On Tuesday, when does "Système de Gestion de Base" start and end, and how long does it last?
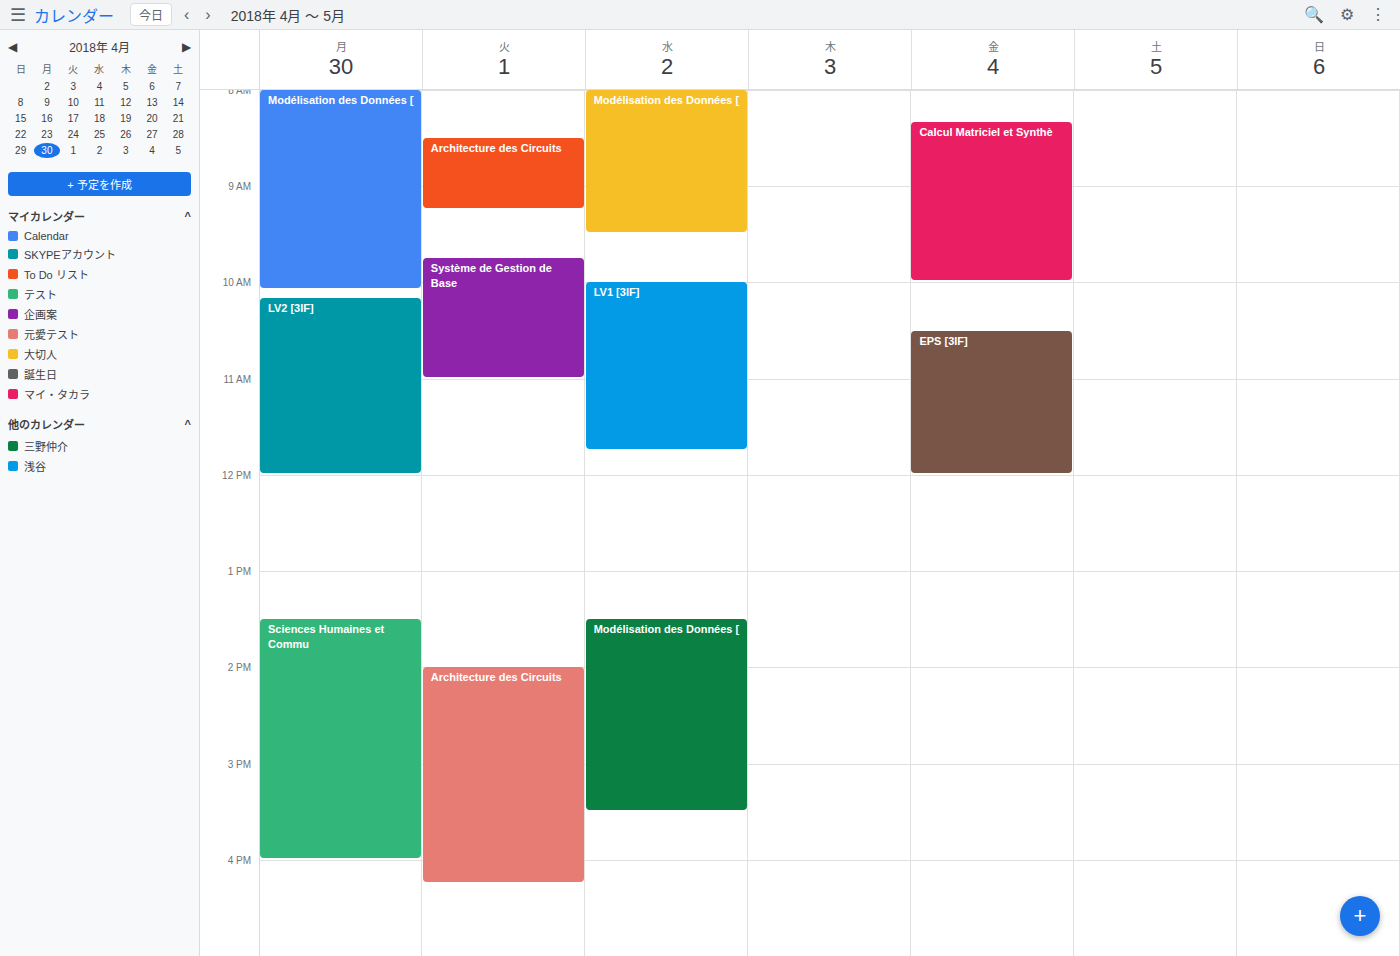
9:45 AM to 11:00 AM, 1 hour 15 minutes